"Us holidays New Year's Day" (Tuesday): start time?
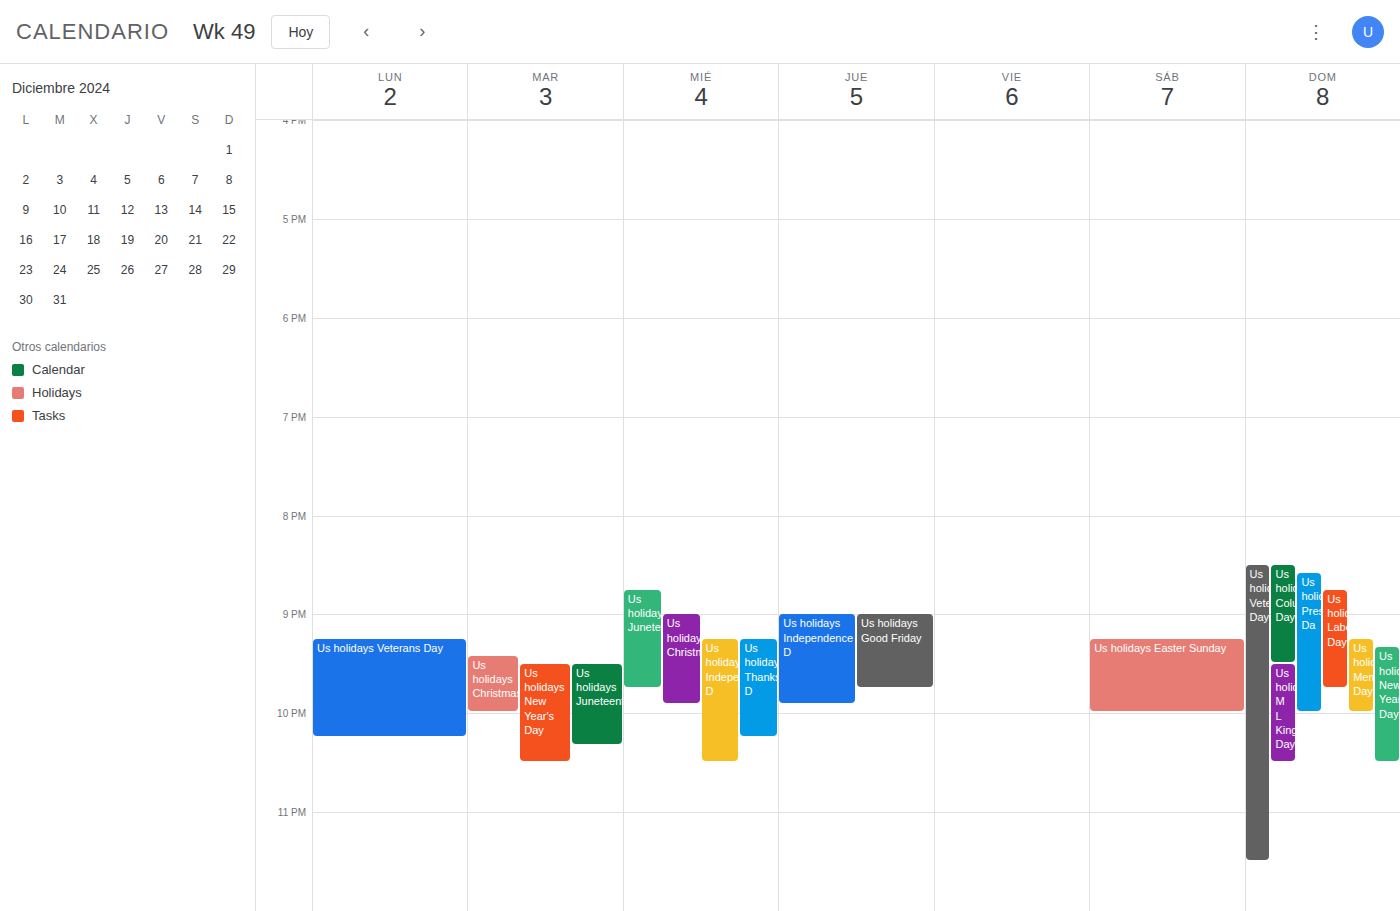
9:30 PM